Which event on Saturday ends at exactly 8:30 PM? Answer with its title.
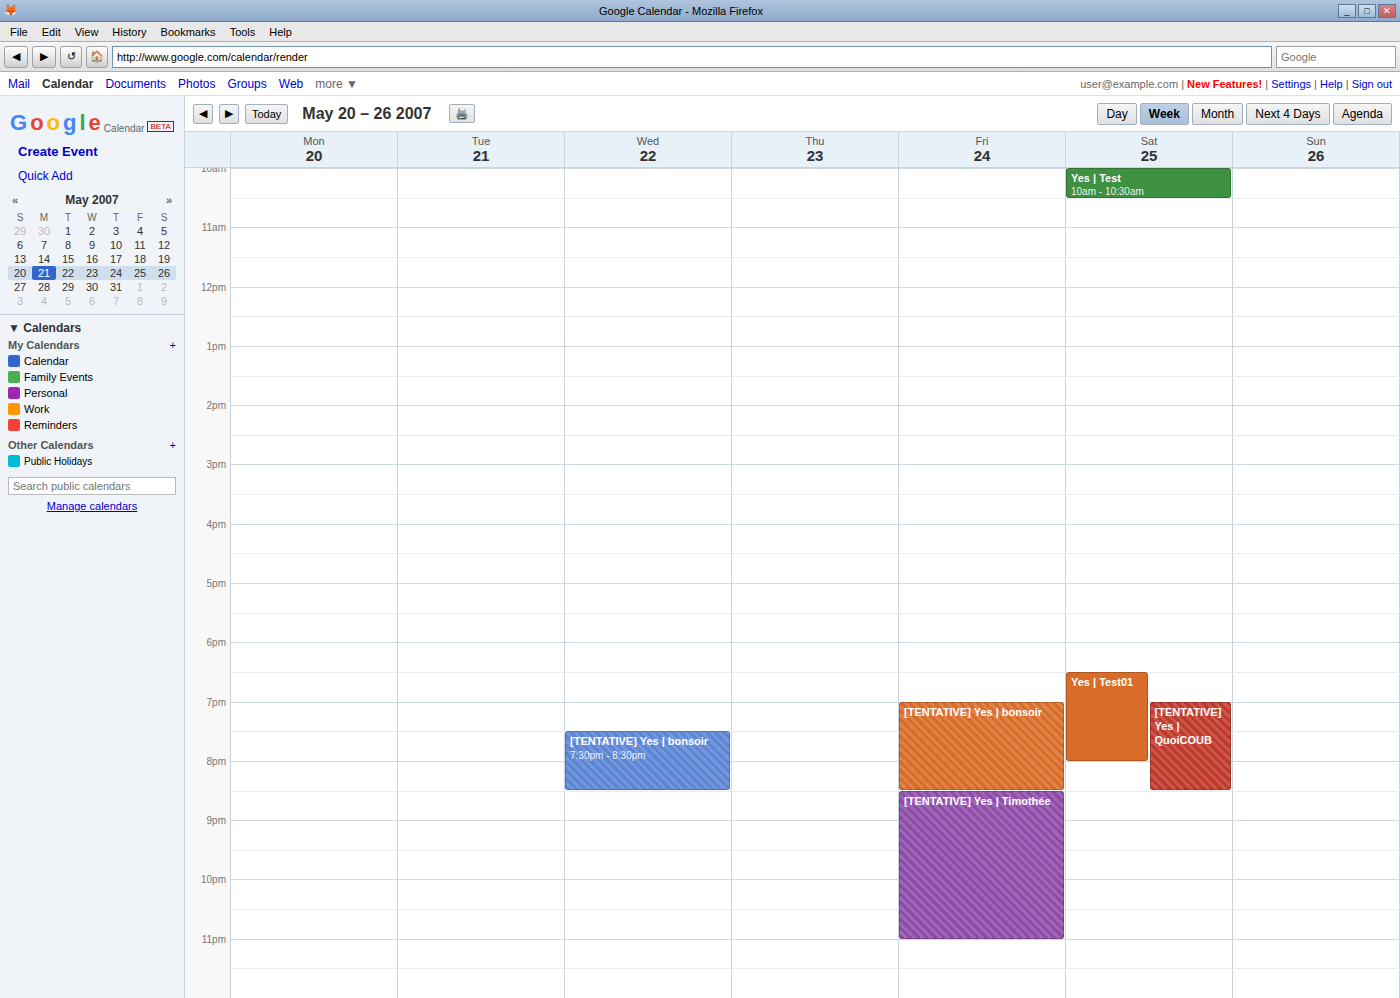
"[TENTATIVE] Yes | QuoiCOUB"